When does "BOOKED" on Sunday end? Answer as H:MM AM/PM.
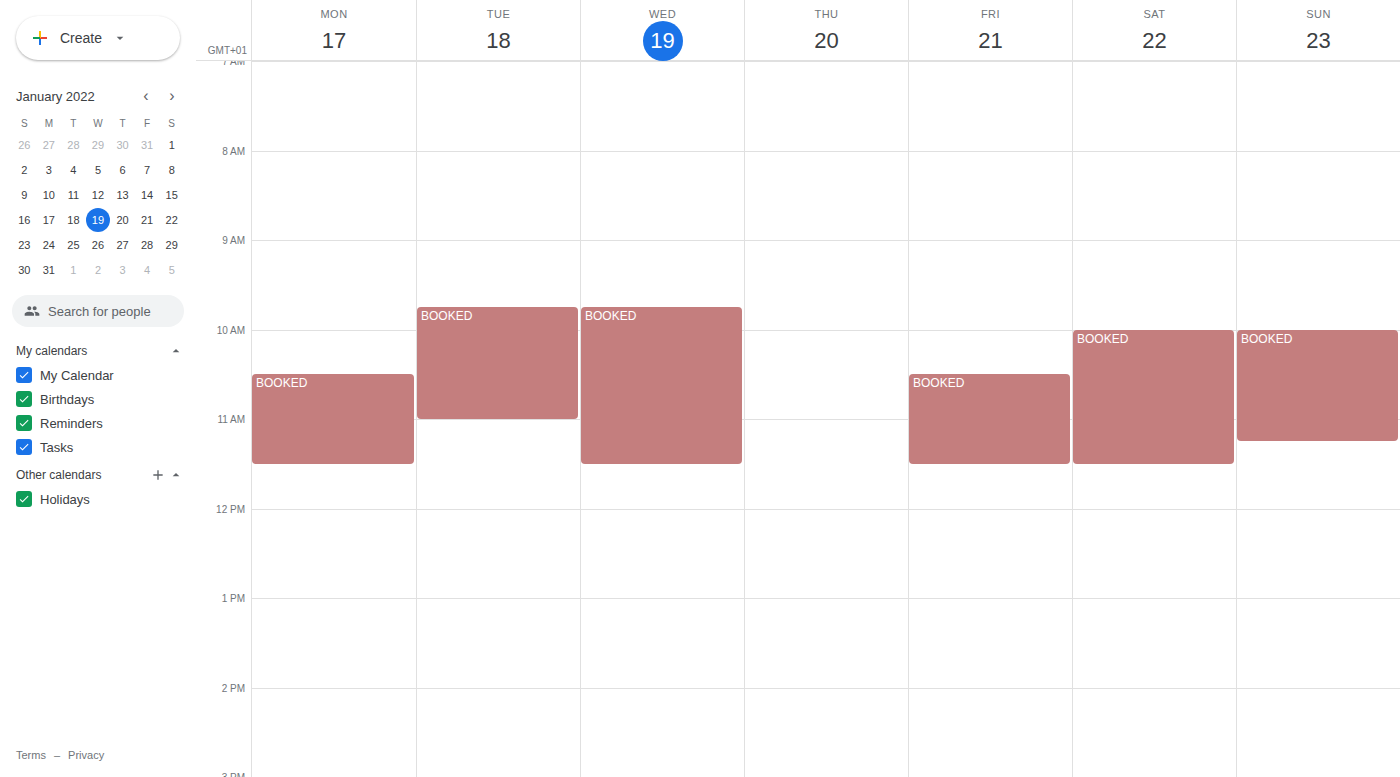
11:15 AM